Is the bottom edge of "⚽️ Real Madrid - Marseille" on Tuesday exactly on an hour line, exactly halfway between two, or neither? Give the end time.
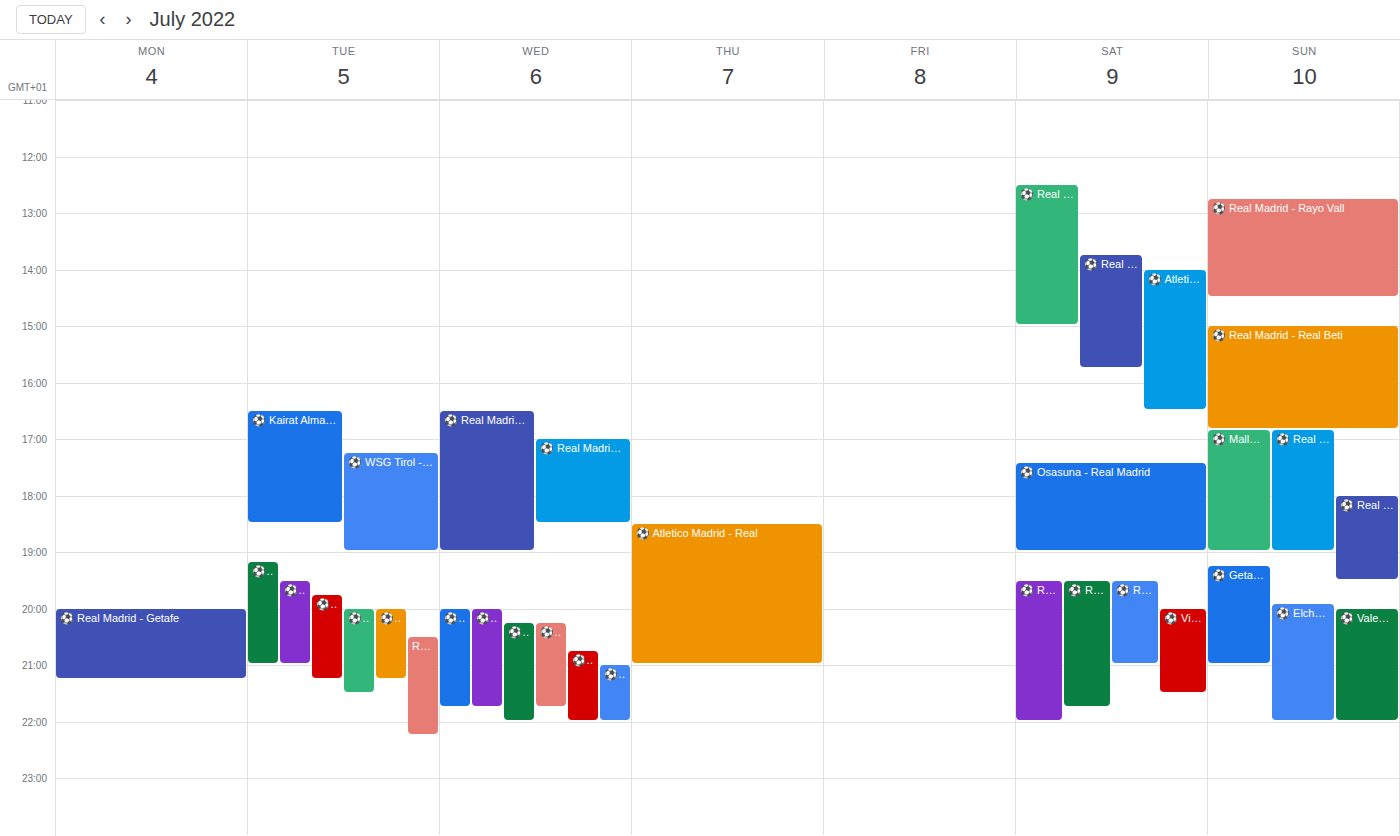
9:00 PM -- exactly on the 9 PM line.